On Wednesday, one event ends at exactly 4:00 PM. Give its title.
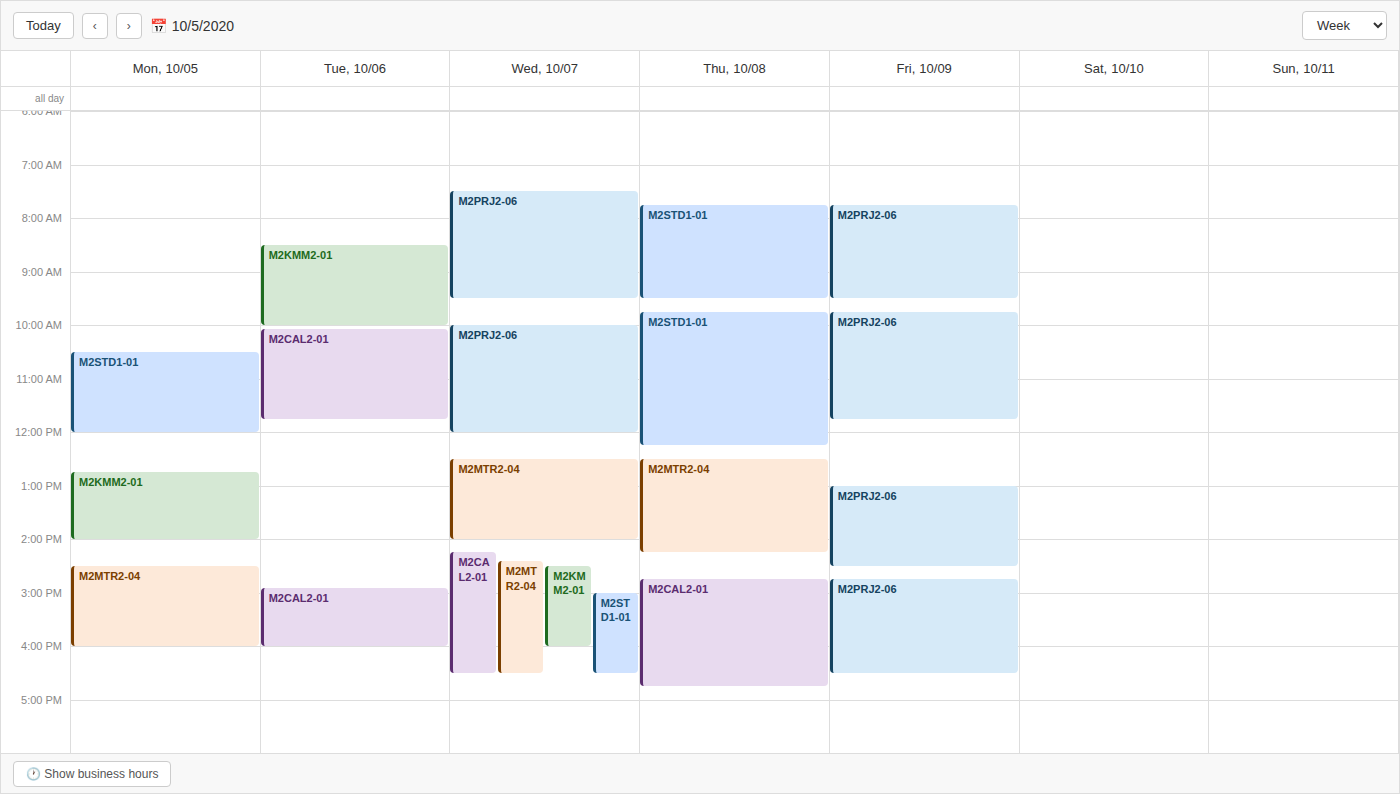
"M2KMM2-01"